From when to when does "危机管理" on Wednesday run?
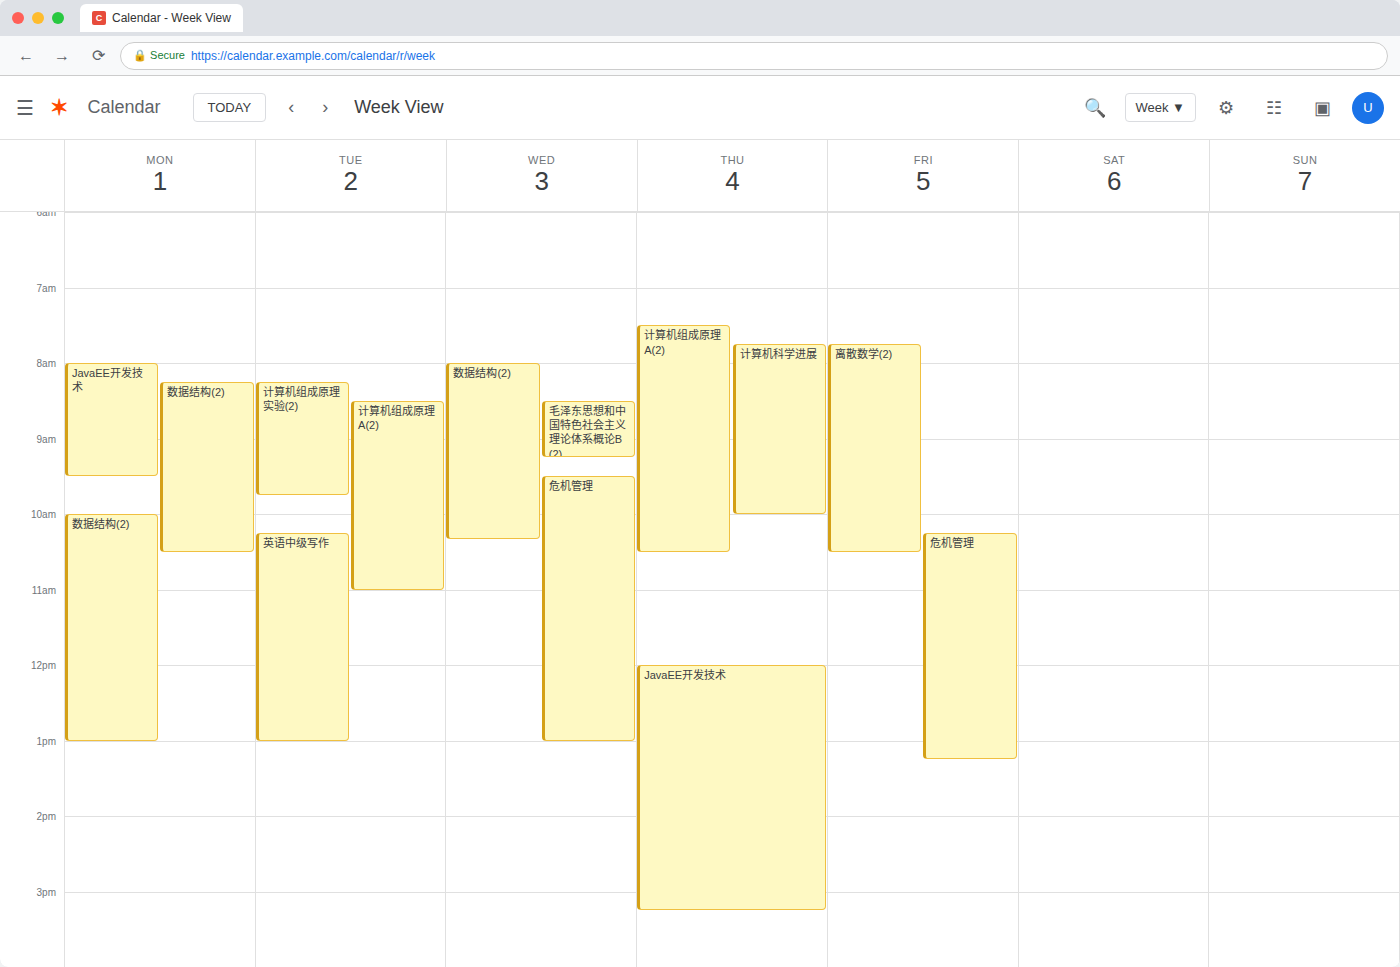
9:30 AM to 1:00 PM